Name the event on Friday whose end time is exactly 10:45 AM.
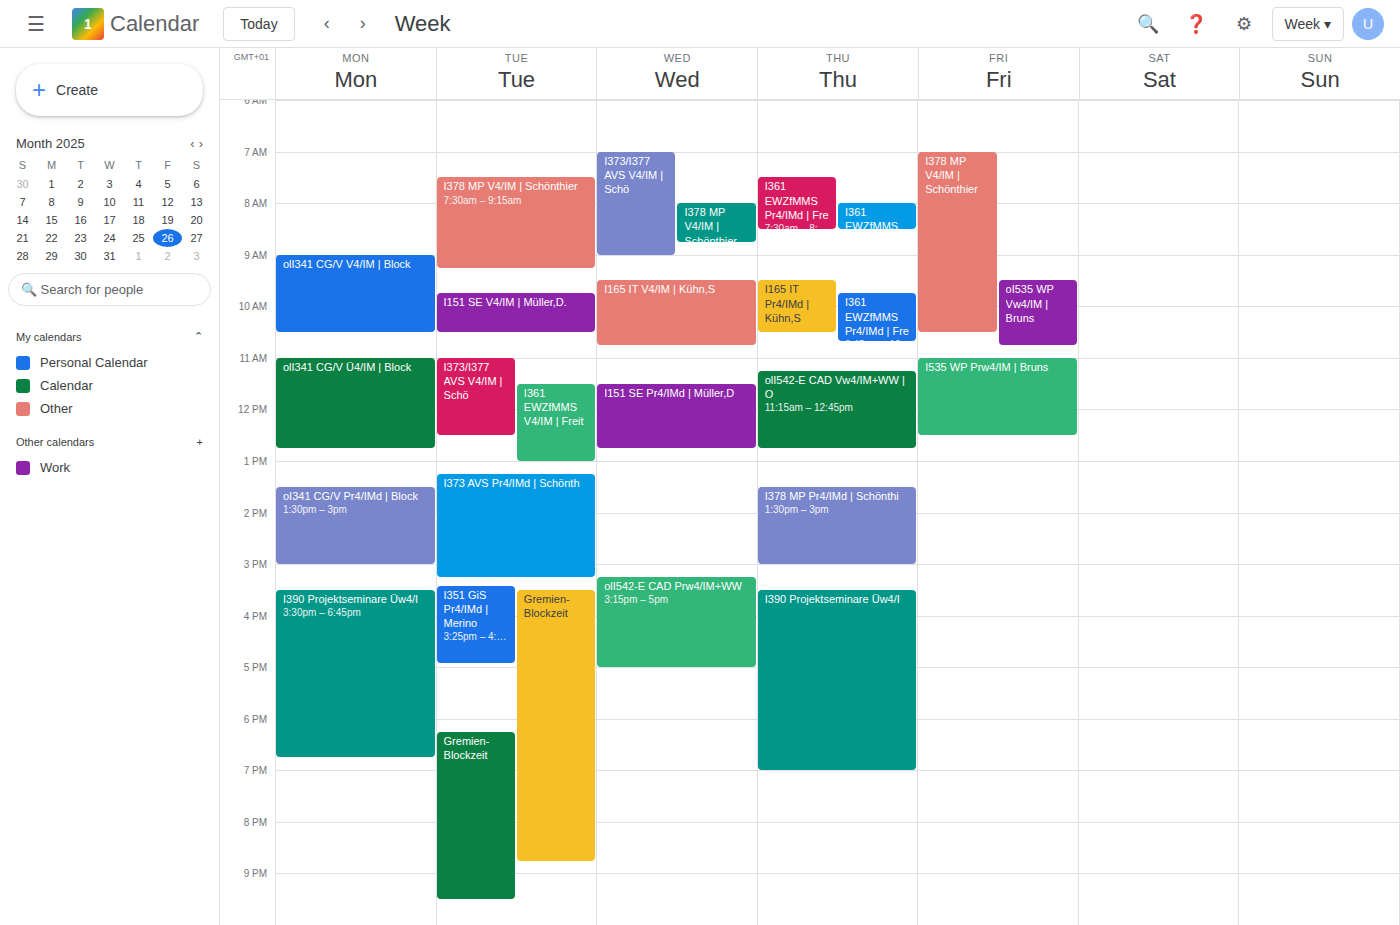
"oI535 WP Vw4/IM | Bruns"